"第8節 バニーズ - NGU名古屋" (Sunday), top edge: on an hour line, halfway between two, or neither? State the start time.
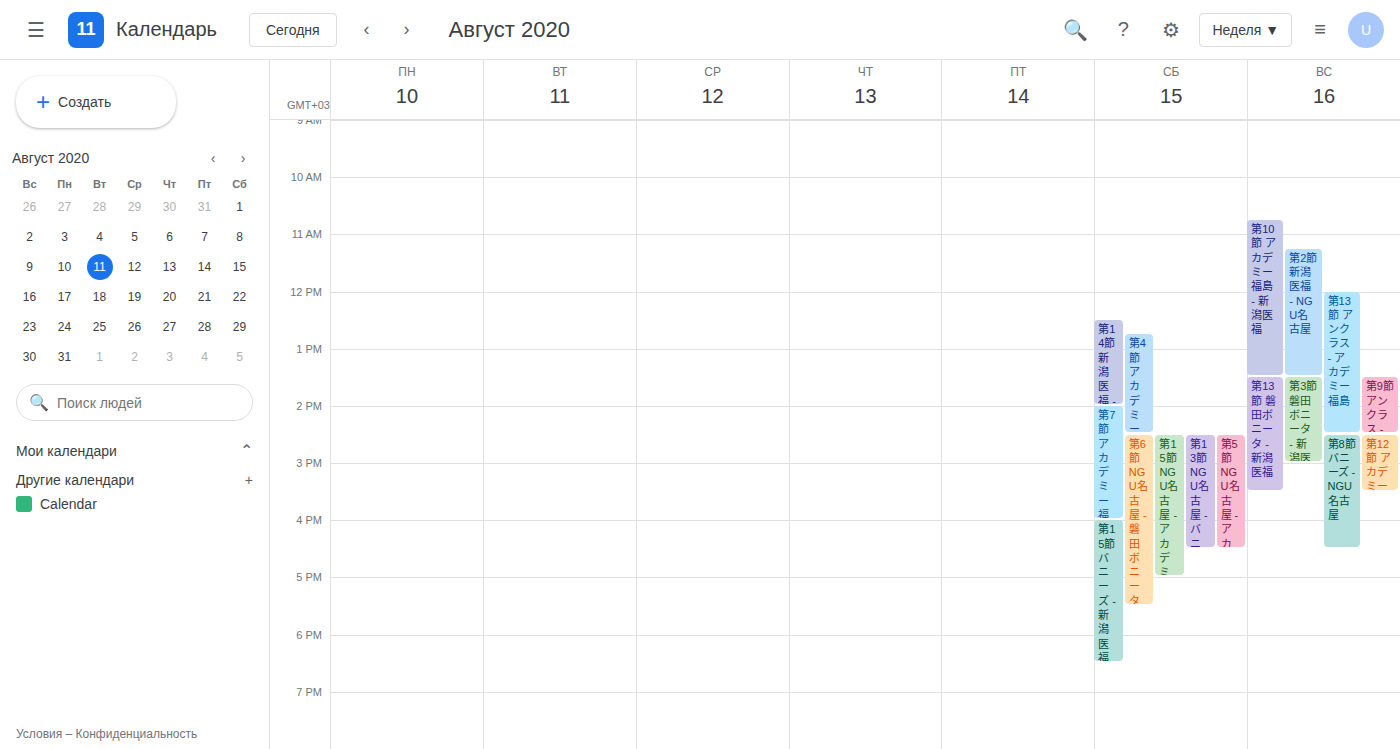
2:30 PM -- halfway between the 2 PM and 3 PM lines.